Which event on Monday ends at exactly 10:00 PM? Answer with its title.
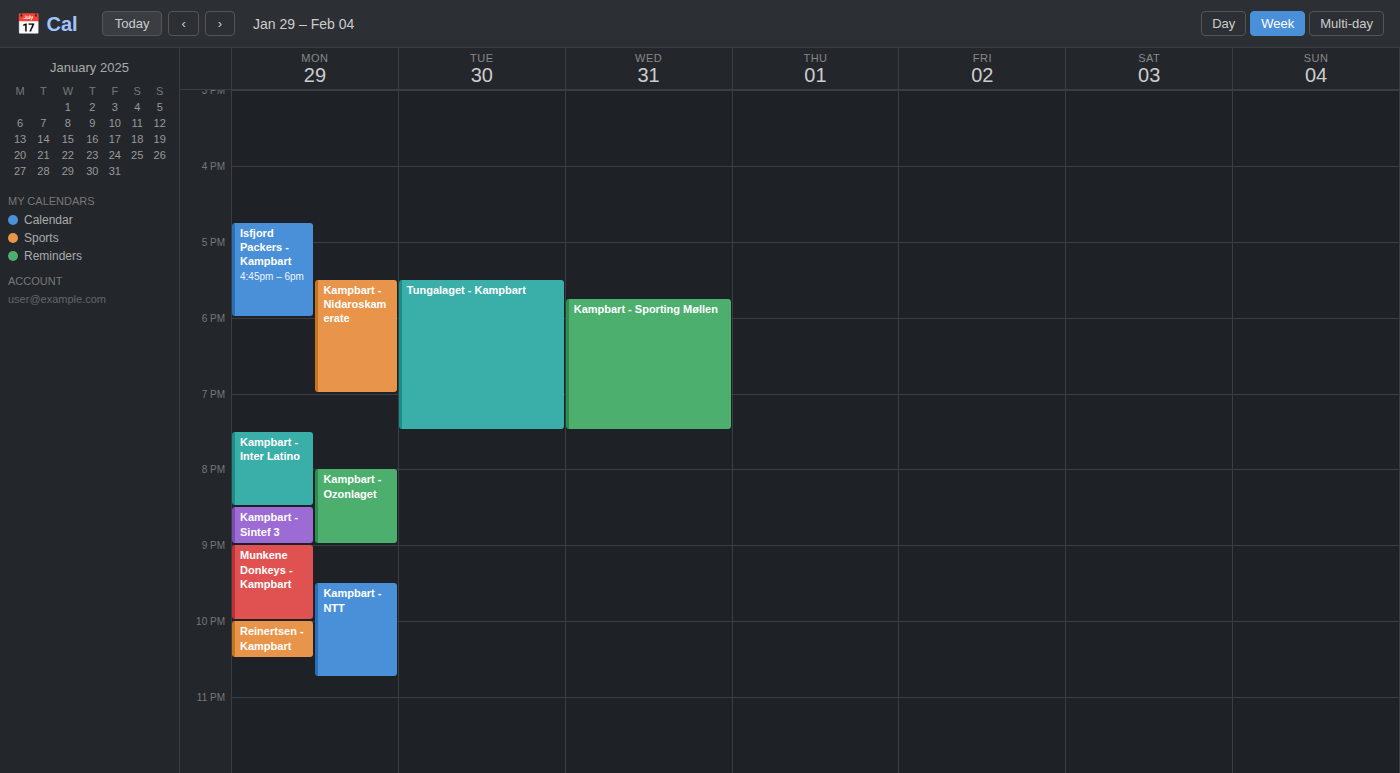
"Munkene Donkeys - Kampbart"